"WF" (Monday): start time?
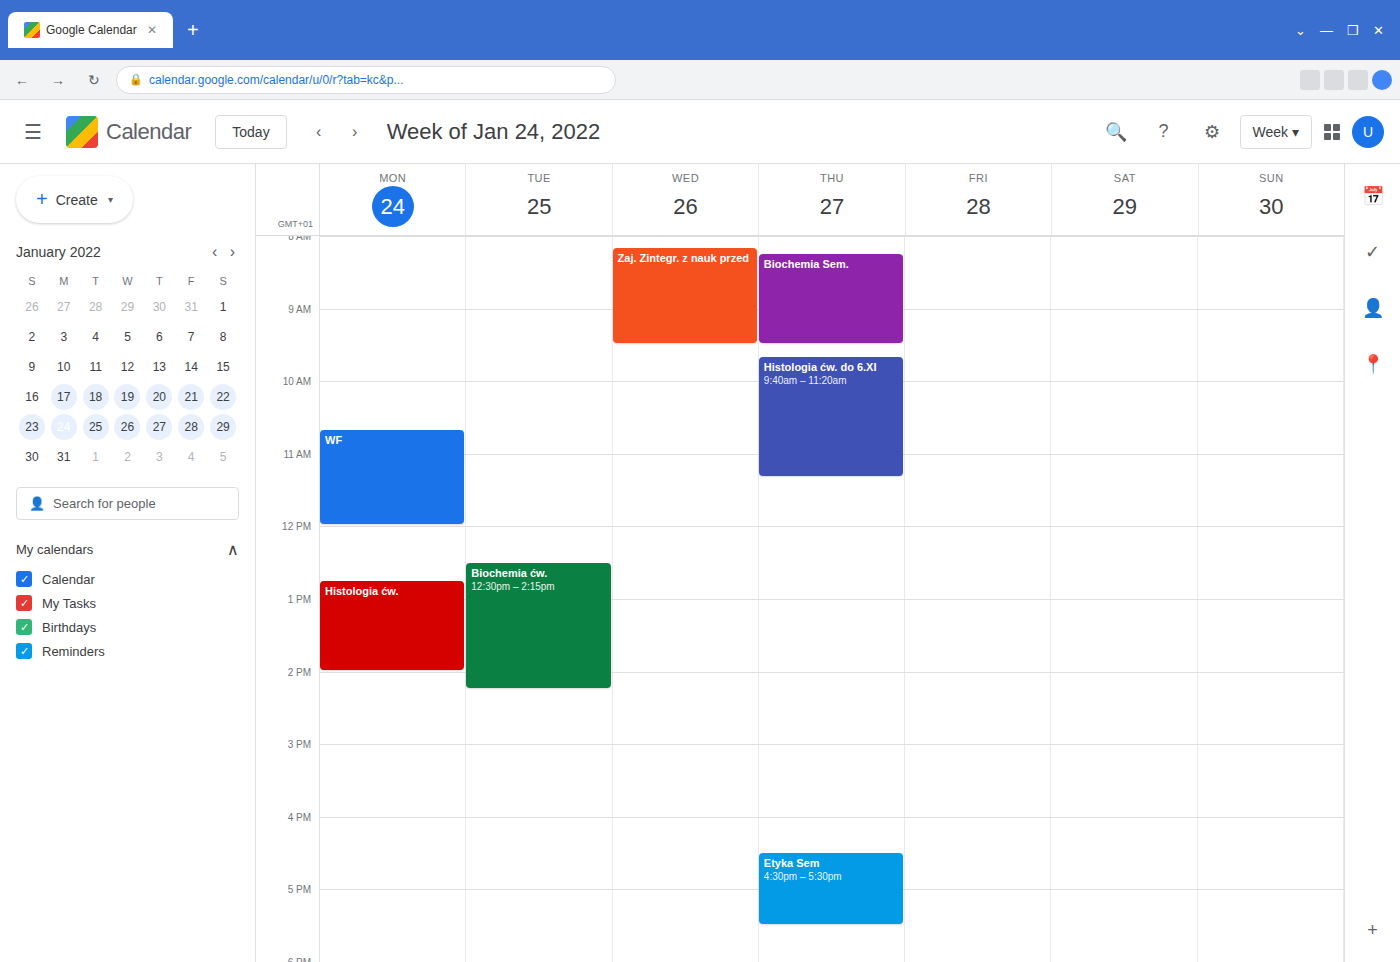
10:40